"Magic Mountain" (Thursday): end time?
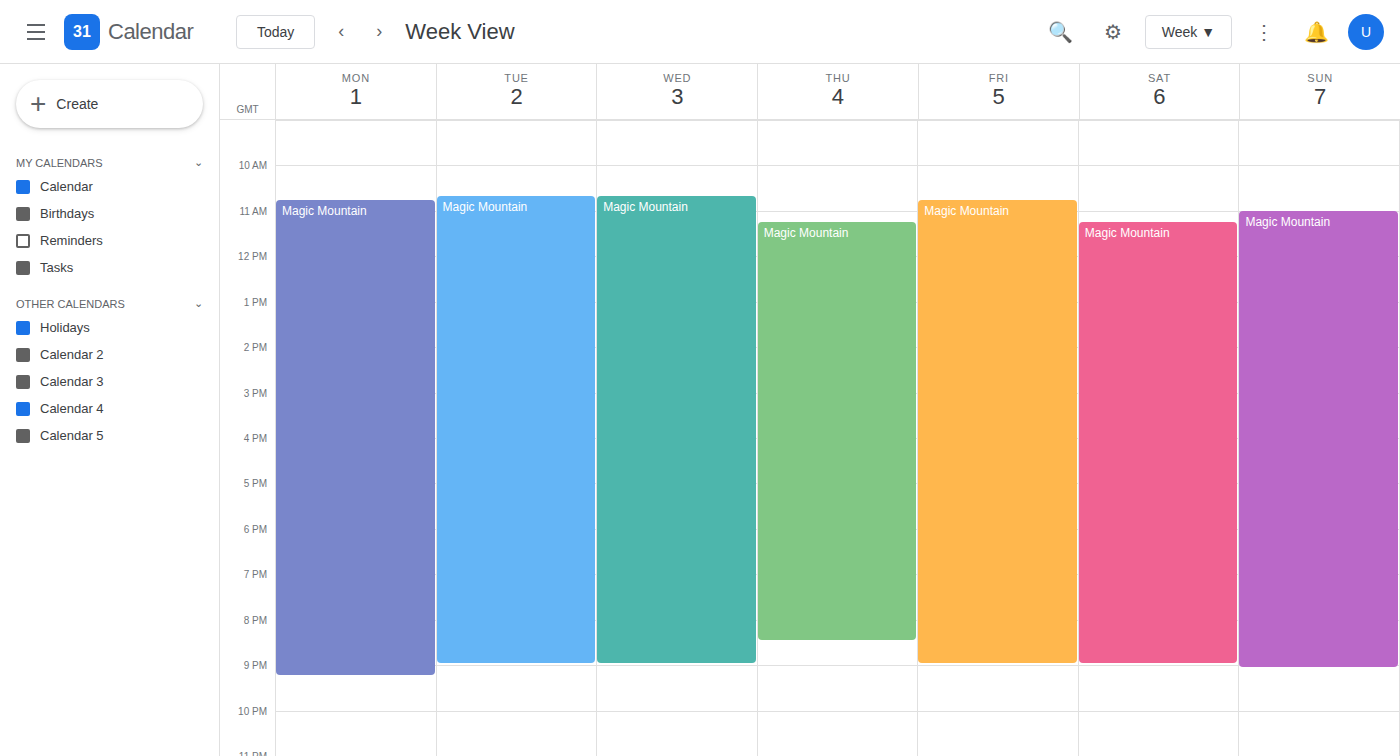
8:30 PM